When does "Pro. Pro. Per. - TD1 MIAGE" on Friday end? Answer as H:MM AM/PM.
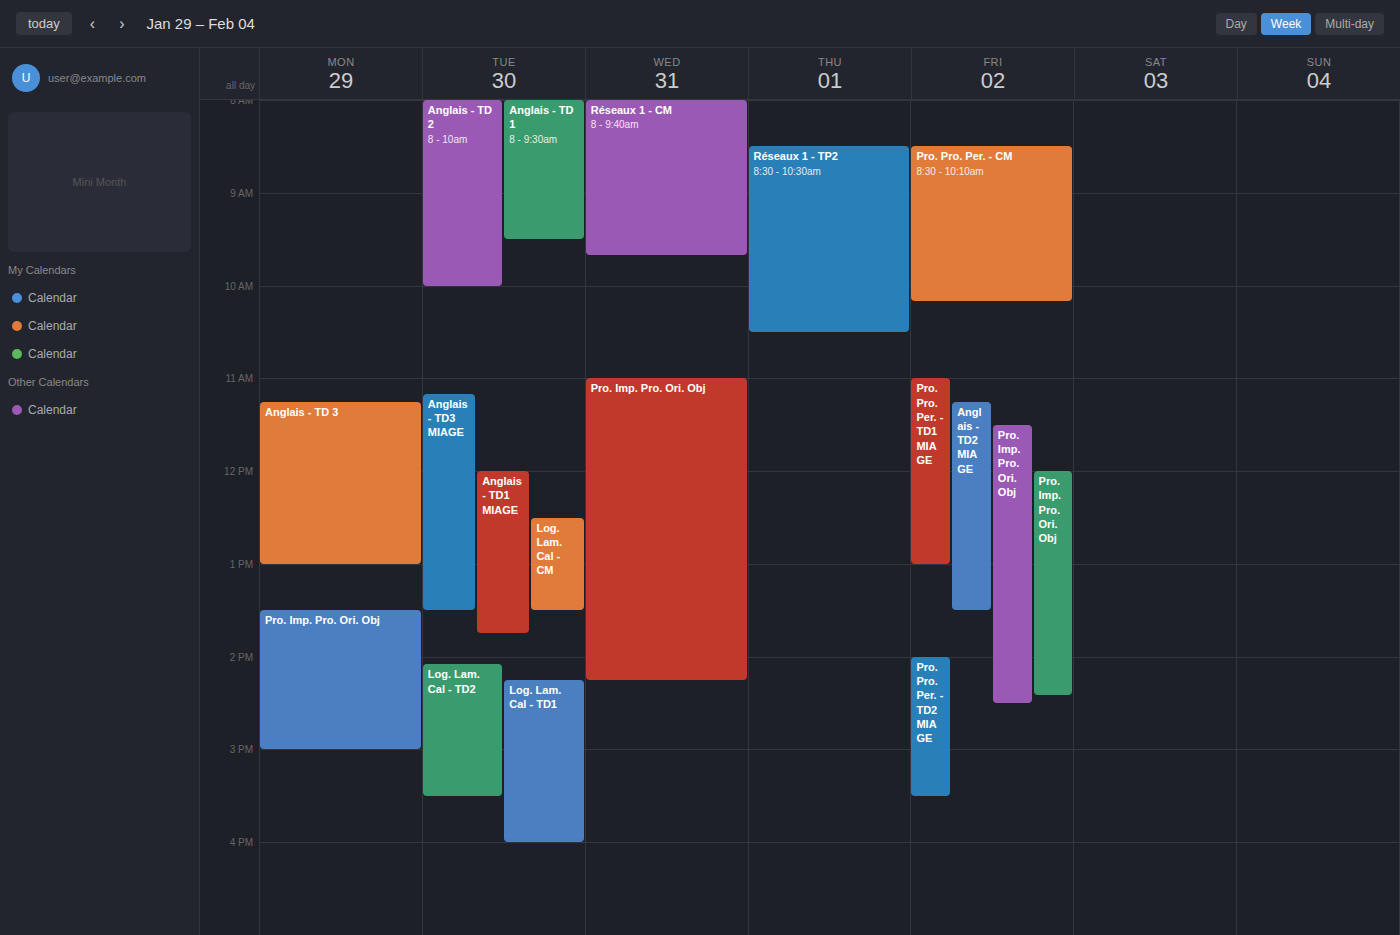
1:00 PM